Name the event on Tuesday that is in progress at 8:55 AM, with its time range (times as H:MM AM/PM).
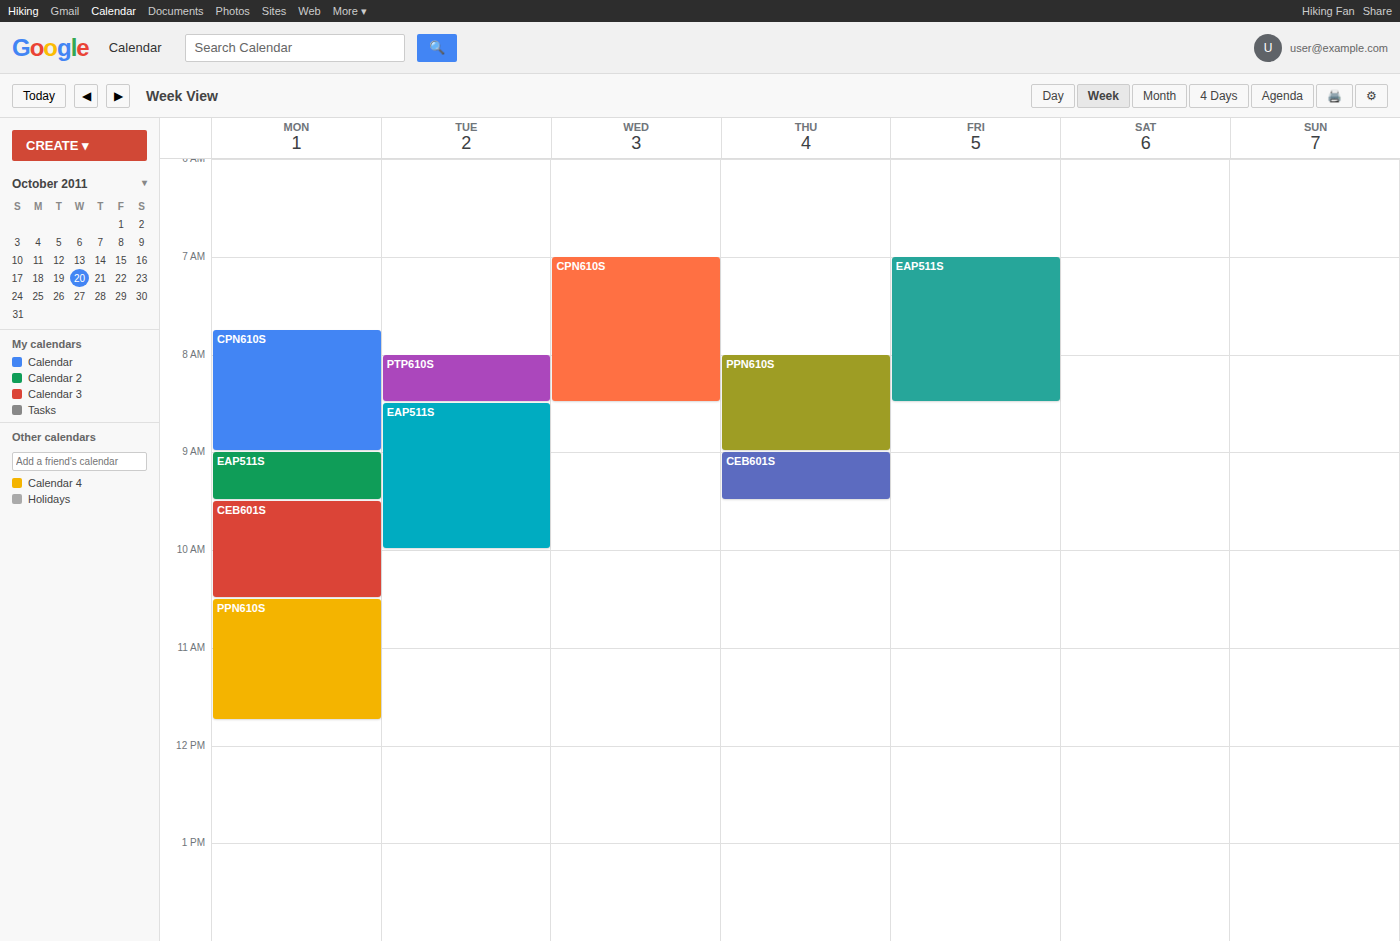
"EAP511S", 8:30 AM to 10:00 AM